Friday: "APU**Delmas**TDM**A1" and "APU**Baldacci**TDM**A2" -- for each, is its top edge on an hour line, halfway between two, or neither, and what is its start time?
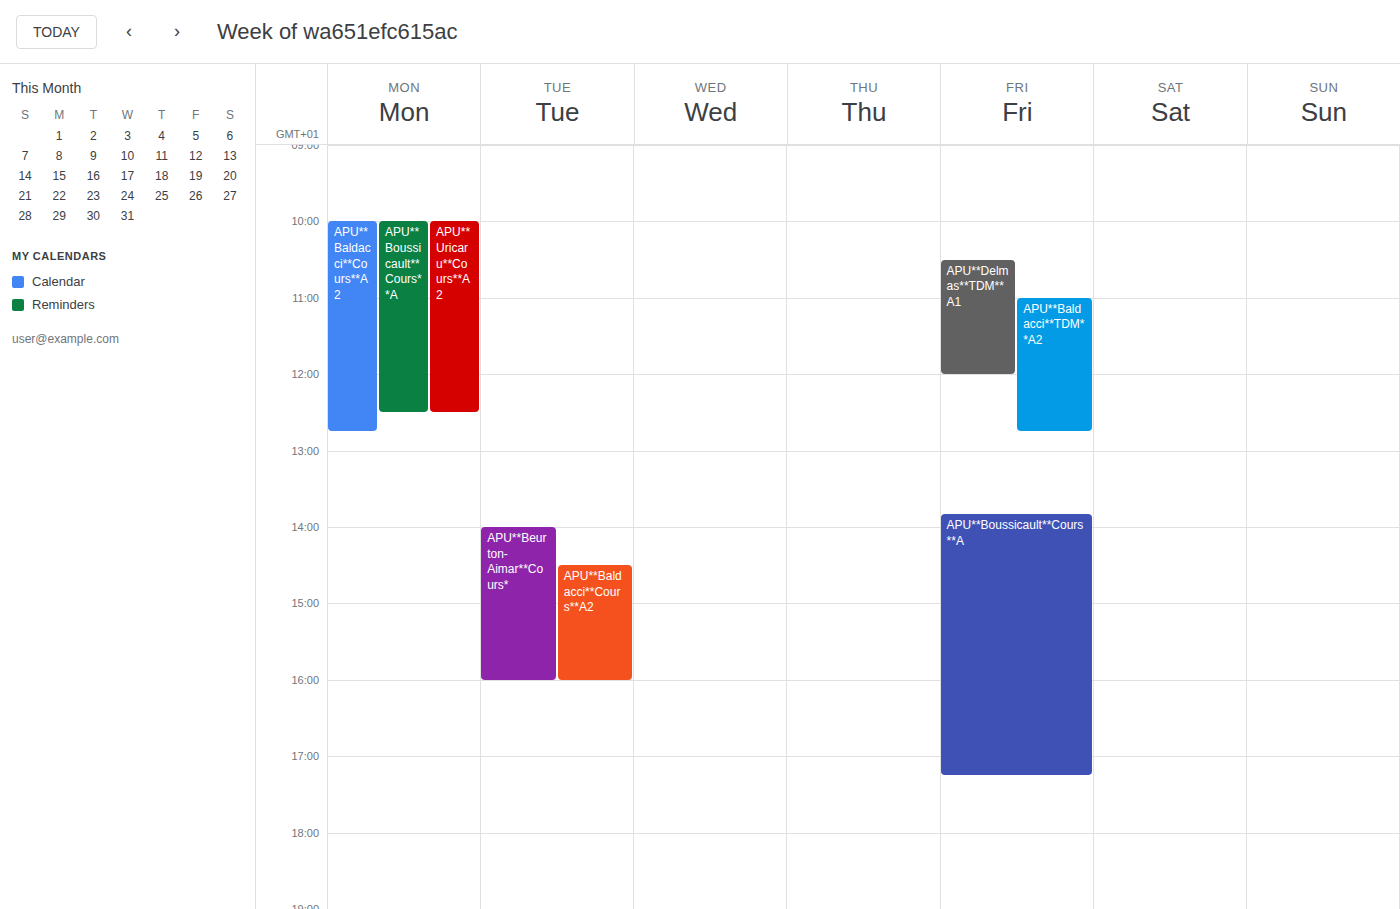
"APU**Delmas**TDM**A1": 10:30 AM, halfway between the 10 AM and 11 AM lines. "APU**Baldacci**TDM**A2": 11:00 AM, exactly on the 11 AM line.